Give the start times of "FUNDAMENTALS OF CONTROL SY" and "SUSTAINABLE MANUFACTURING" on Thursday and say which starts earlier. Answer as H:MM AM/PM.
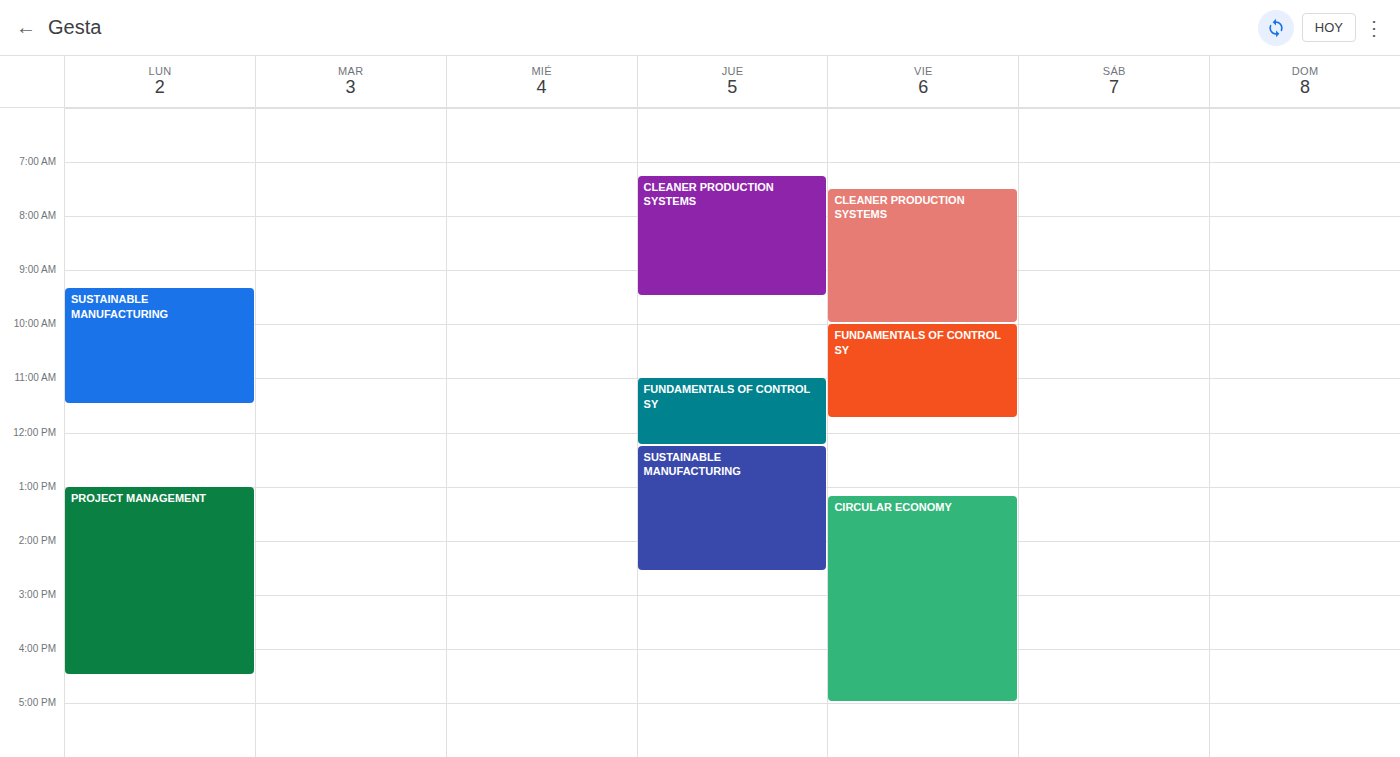
"FUNDAMENTALS OF CONTROL SY" 11:00 AM; "SUSTAINABLE MANUFACTURING" 12:15 PM.